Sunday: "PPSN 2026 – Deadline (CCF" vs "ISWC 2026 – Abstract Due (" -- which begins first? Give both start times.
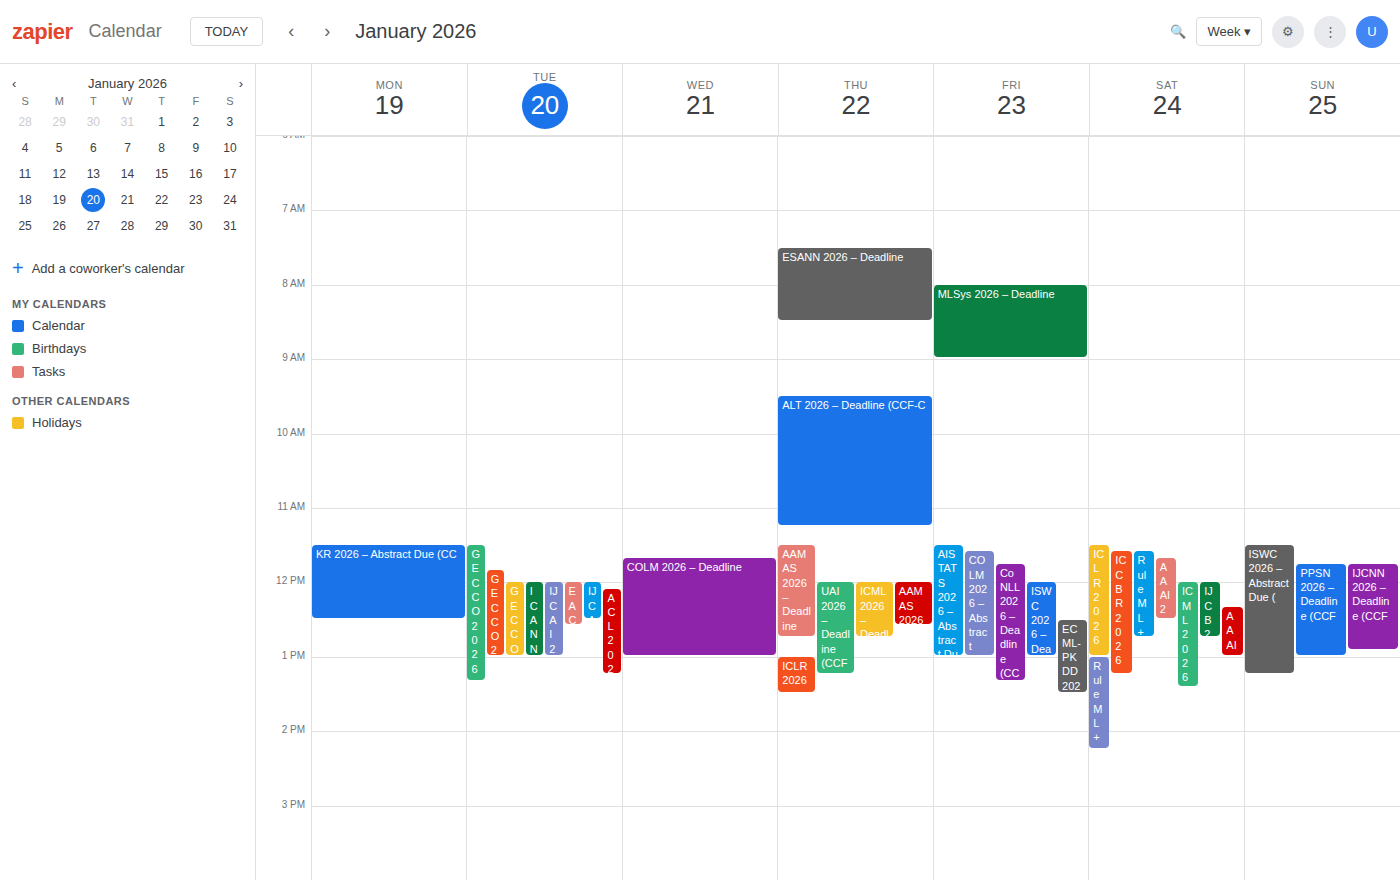
"ISWC 2026 – Abstract Due (" 11:30 AM; "PPSN 2026 – Deadline (CCF" 11:45 AM.